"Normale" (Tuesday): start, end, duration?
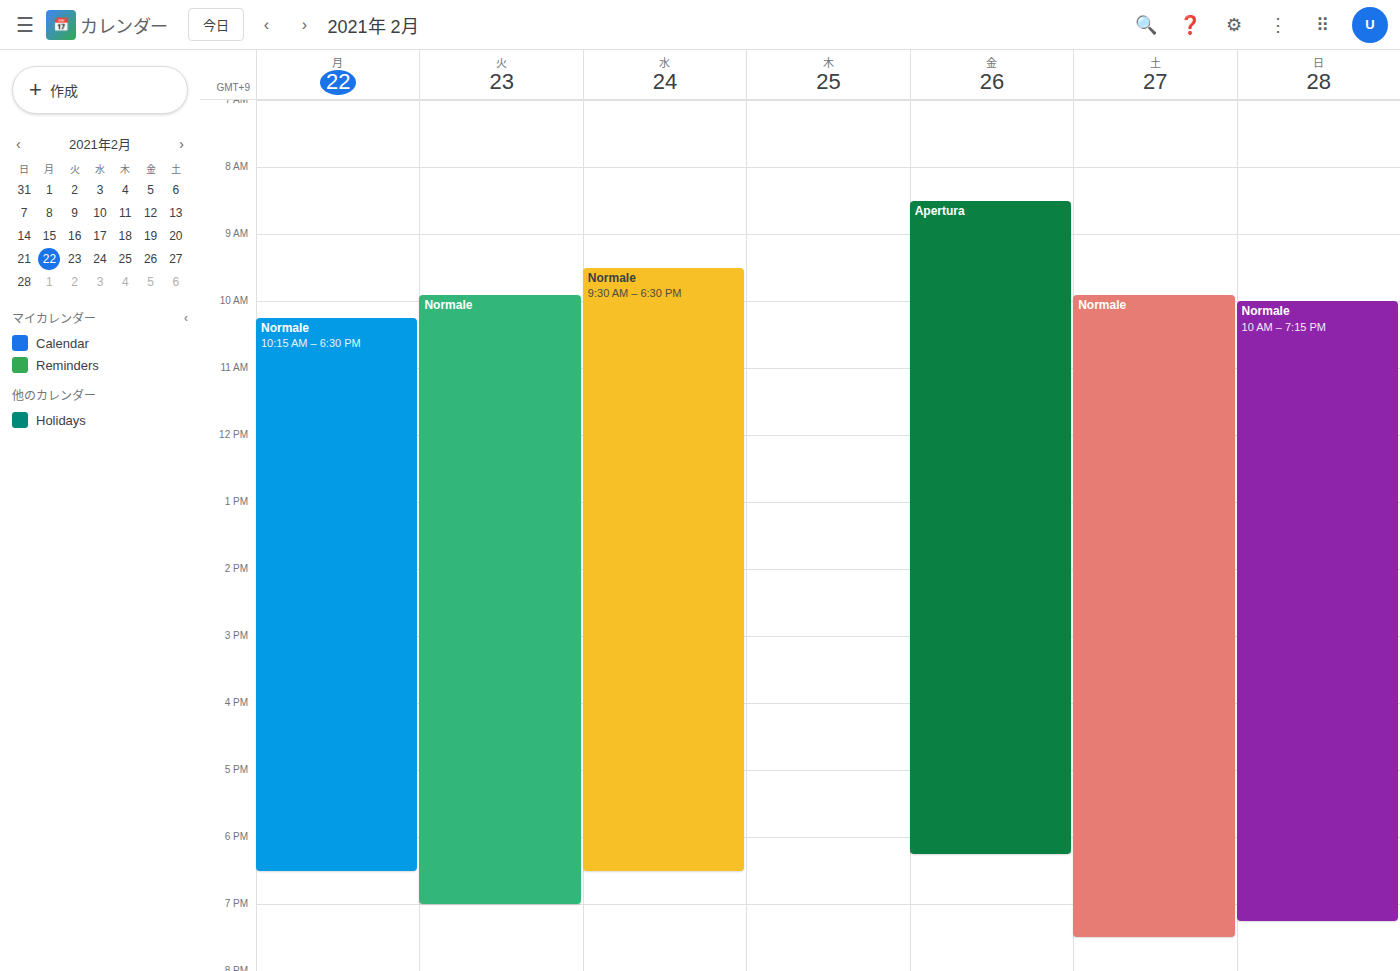
9:55 AM to 7:00 PM, 9 hours 5 minutes